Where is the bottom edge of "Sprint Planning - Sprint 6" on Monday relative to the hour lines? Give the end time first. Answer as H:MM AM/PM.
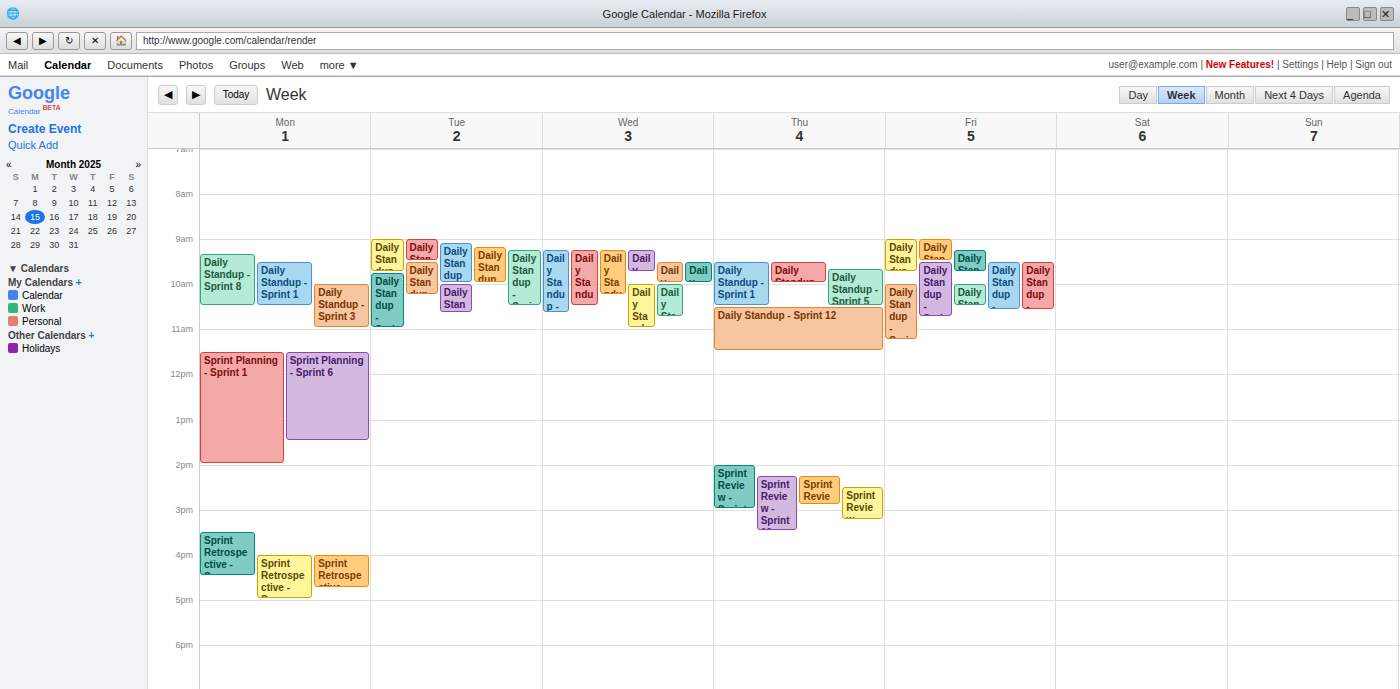
1:30 PM -- halfway between the 1 PM and 2 PM lines.